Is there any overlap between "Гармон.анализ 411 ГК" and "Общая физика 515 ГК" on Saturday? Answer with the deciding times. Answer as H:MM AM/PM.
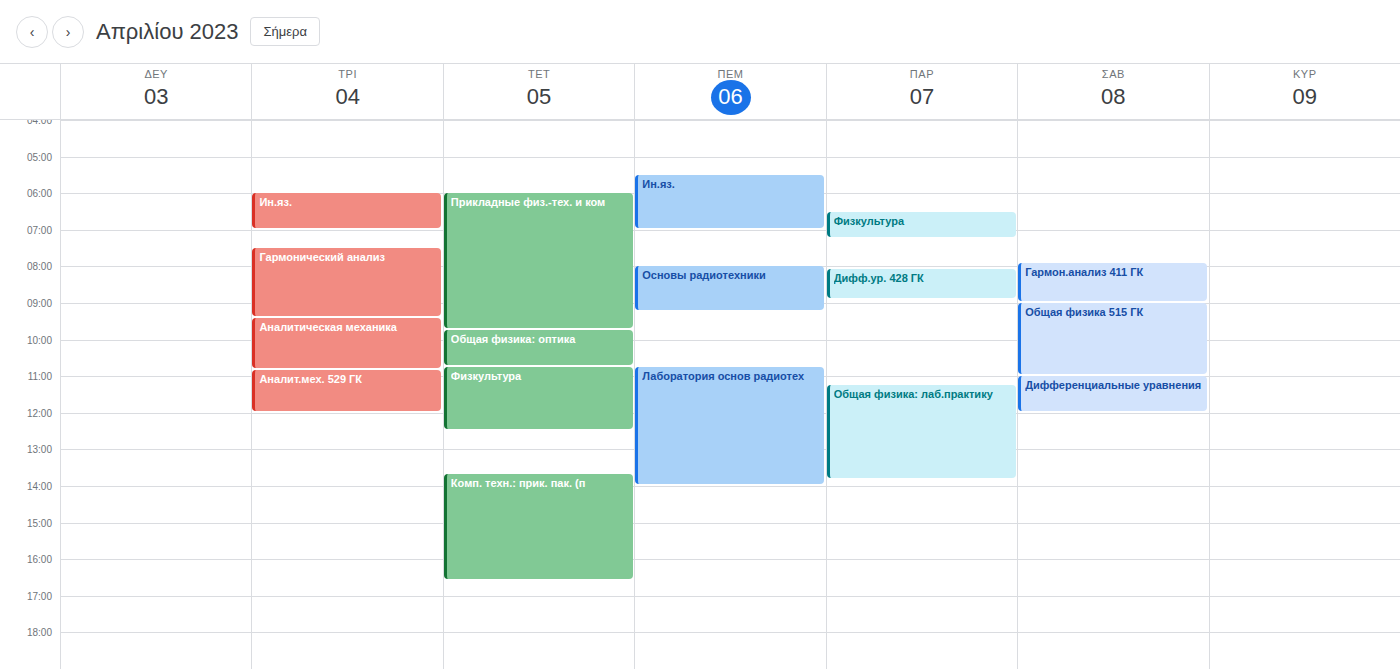
"Гармон.анализ 411 ГК" ends at 9:00 AM, exactly when "Общая физика 515 ГК" starts -- they touch but do not overlap.